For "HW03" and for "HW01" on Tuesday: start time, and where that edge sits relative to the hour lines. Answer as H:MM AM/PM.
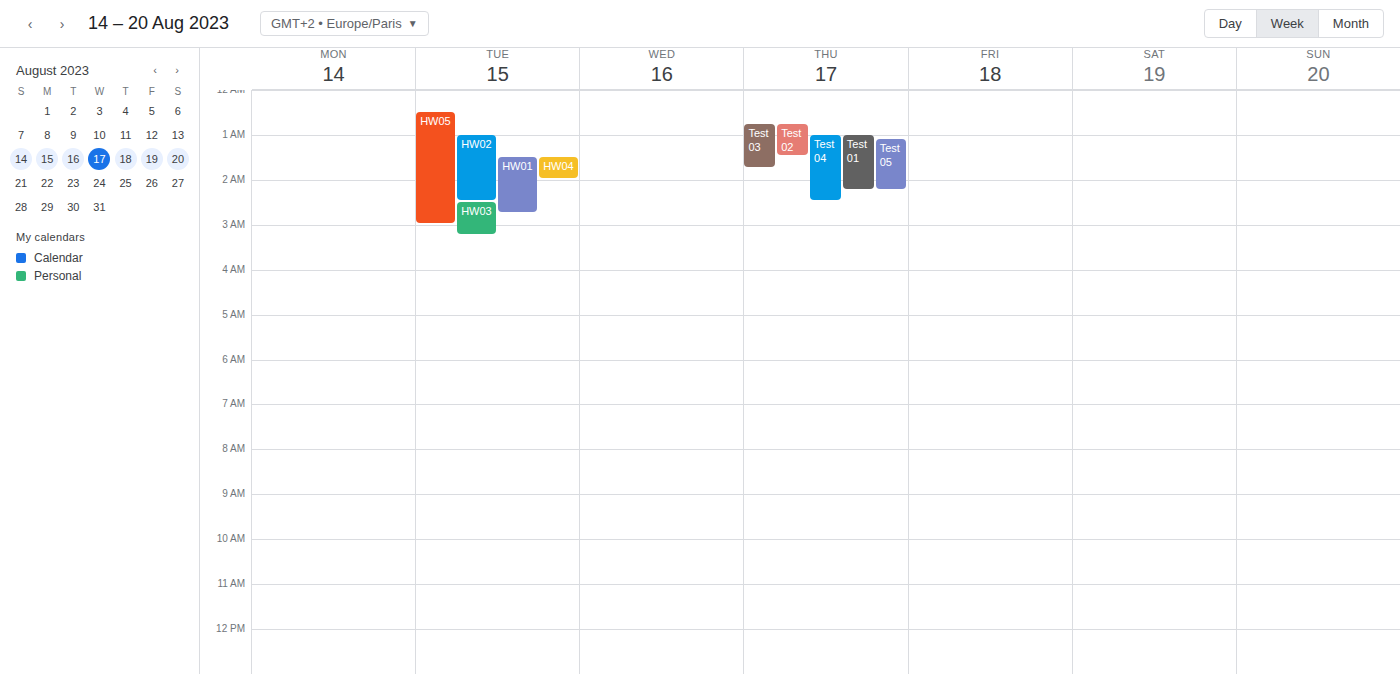
"HW03": 2:30 AM, halfway between the 2 AM and 3 AM lines. "HW01": 1:30 AM, halfway between the 1 AM and 2 AM lines.